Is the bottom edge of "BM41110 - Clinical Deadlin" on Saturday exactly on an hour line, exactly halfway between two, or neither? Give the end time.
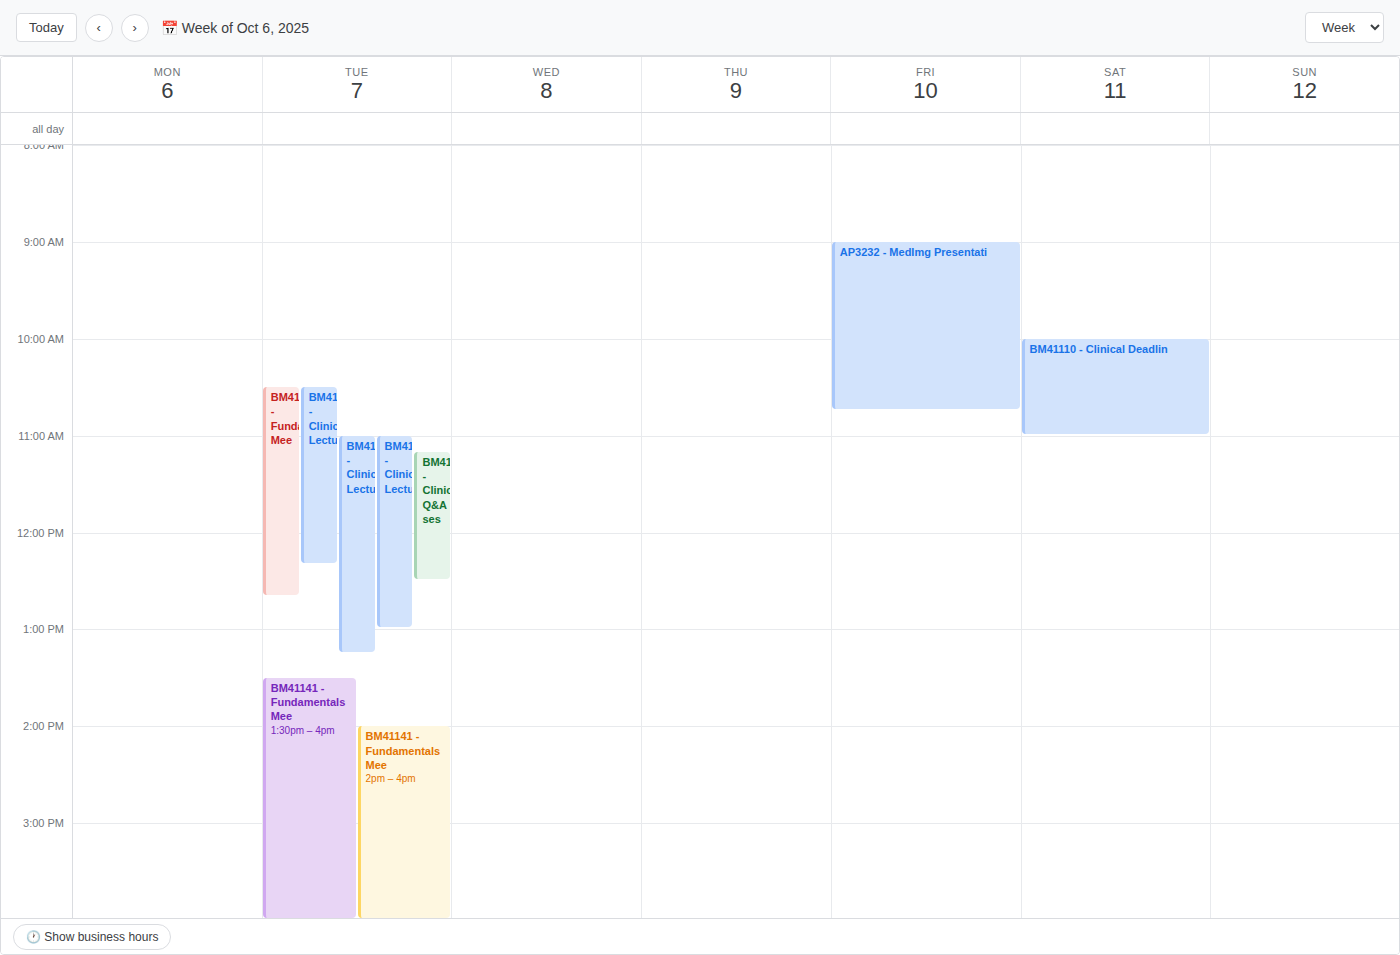
11:00 AM -- exactly on the 11 AM line.